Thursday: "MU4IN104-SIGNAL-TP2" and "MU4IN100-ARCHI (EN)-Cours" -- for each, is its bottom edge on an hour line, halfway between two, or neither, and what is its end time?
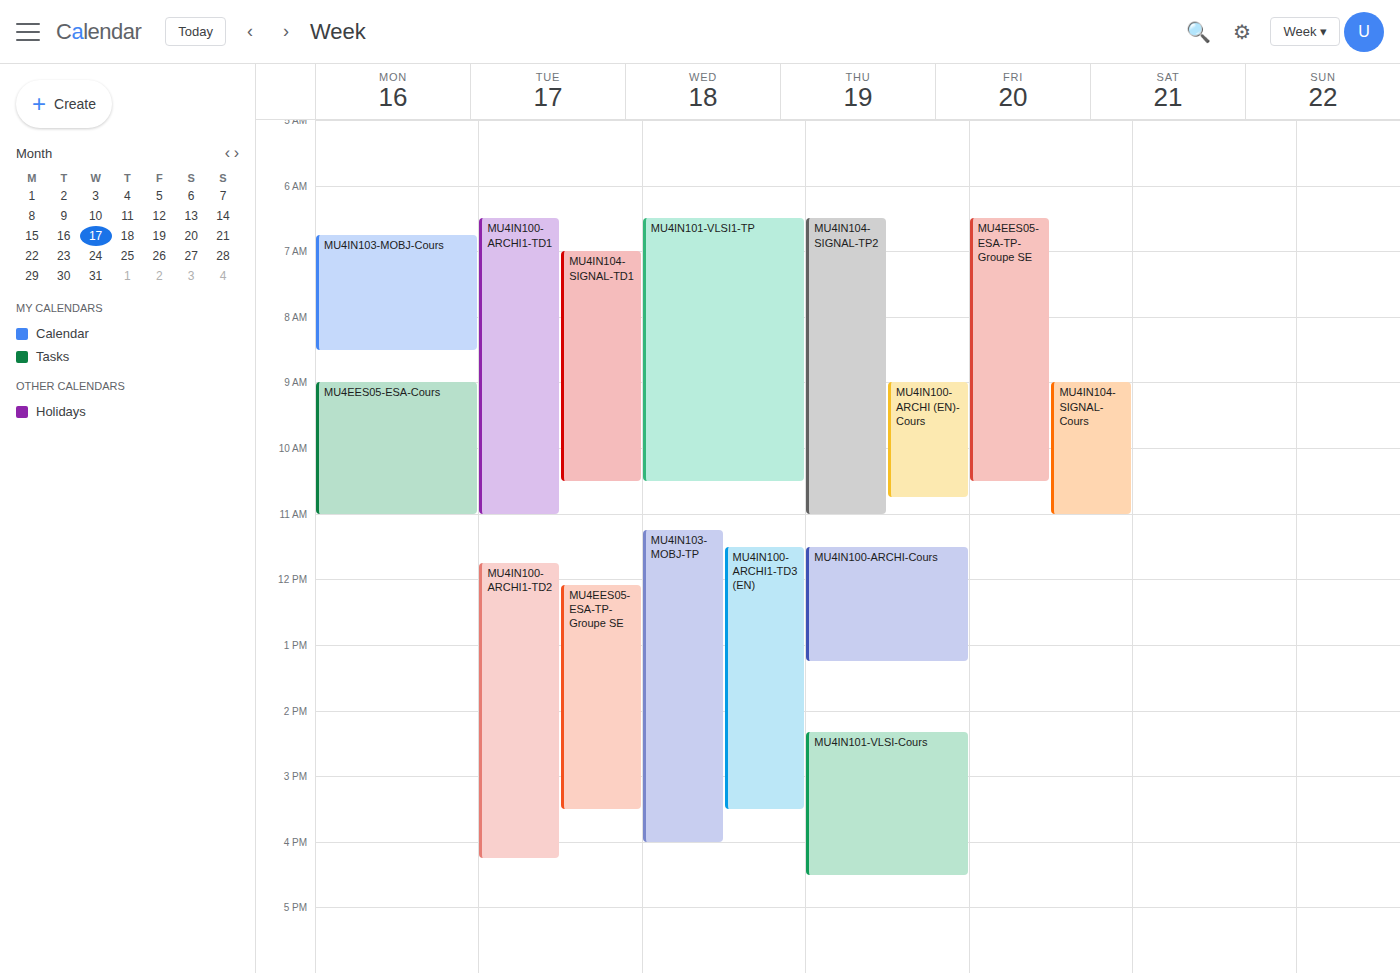
"MU4IN104-SIGNAL-TP2": 11:00 AM, exactly on the 11 AM line. "MU4IN100-ARCHI (EN)-Cours": 10:45 AM, neither: three quarters of the way from the 10 AM line to the 11 AM line.